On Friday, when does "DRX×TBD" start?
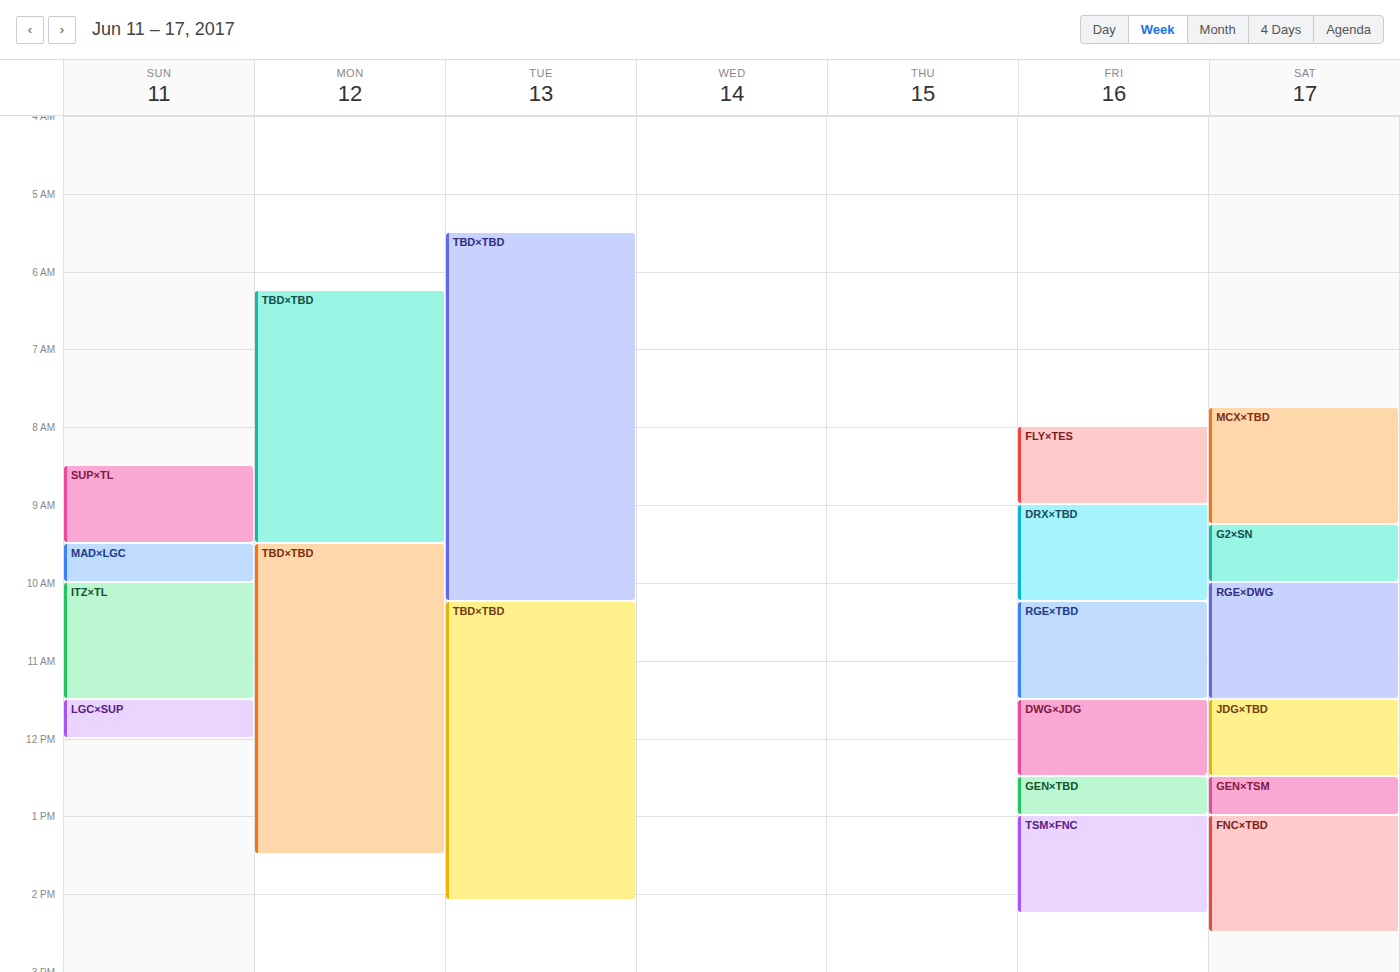
9:00 AM